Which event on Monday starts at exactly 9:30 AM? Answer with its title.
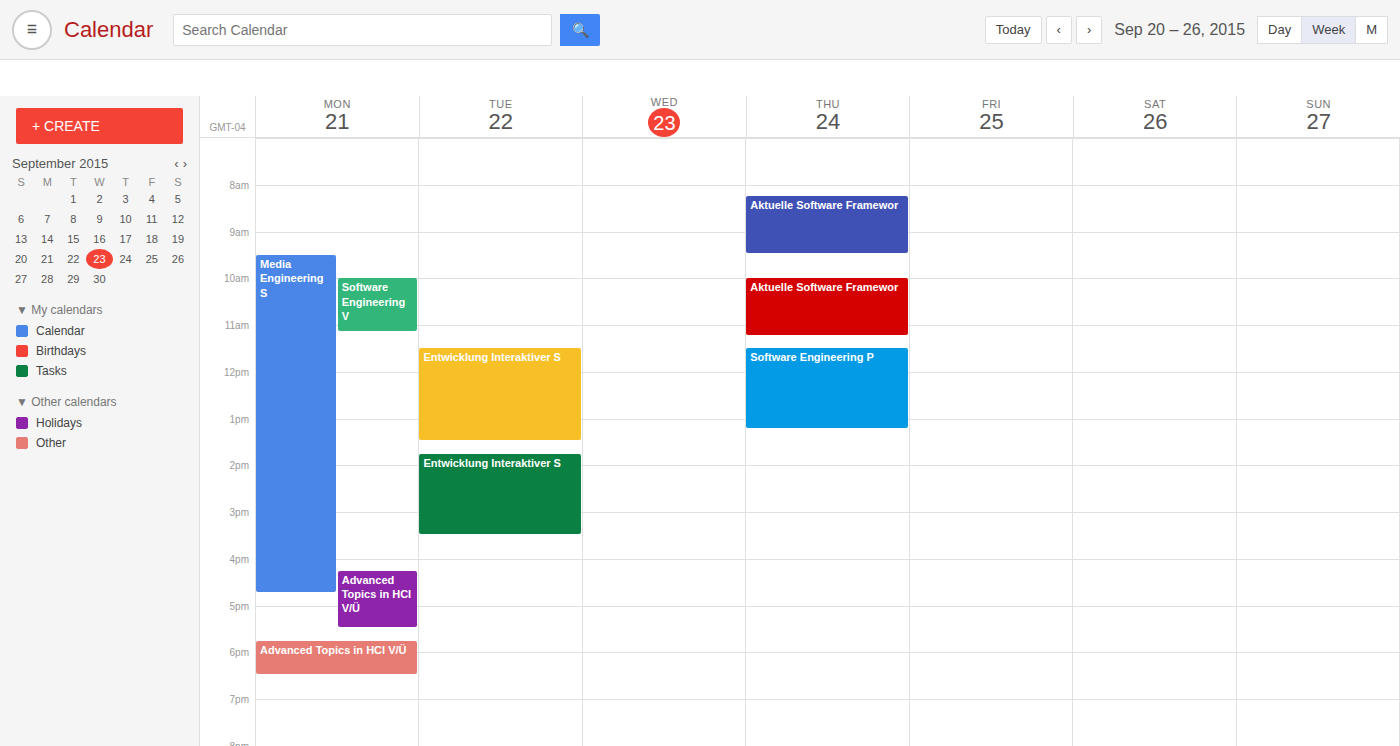
"Media Engineering S"